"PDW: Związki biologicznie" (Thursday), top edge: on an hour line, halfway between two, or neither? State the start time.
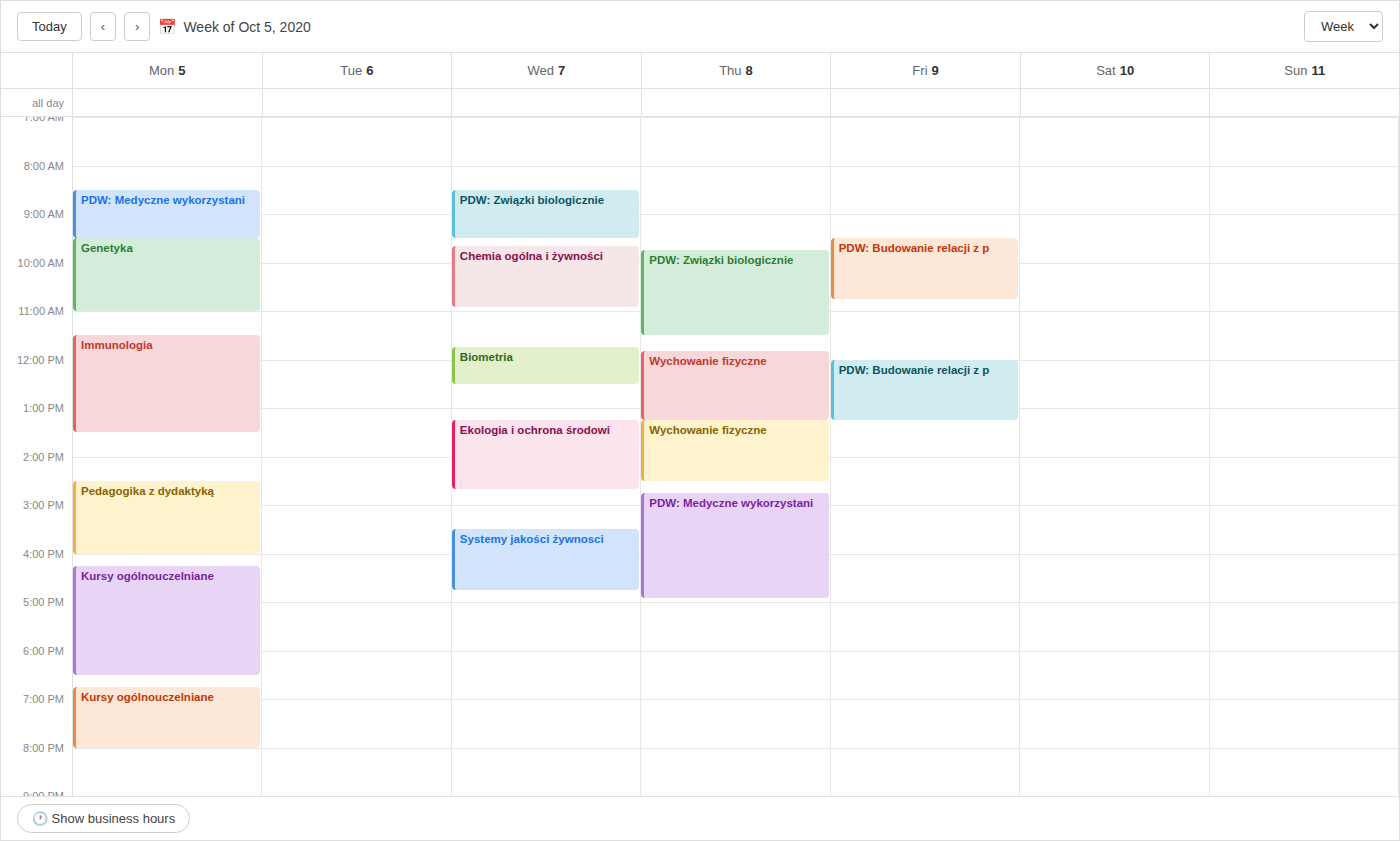
9:45 AM -- neither: three quarters of the way from the 9 AM line to the 10 AM line.